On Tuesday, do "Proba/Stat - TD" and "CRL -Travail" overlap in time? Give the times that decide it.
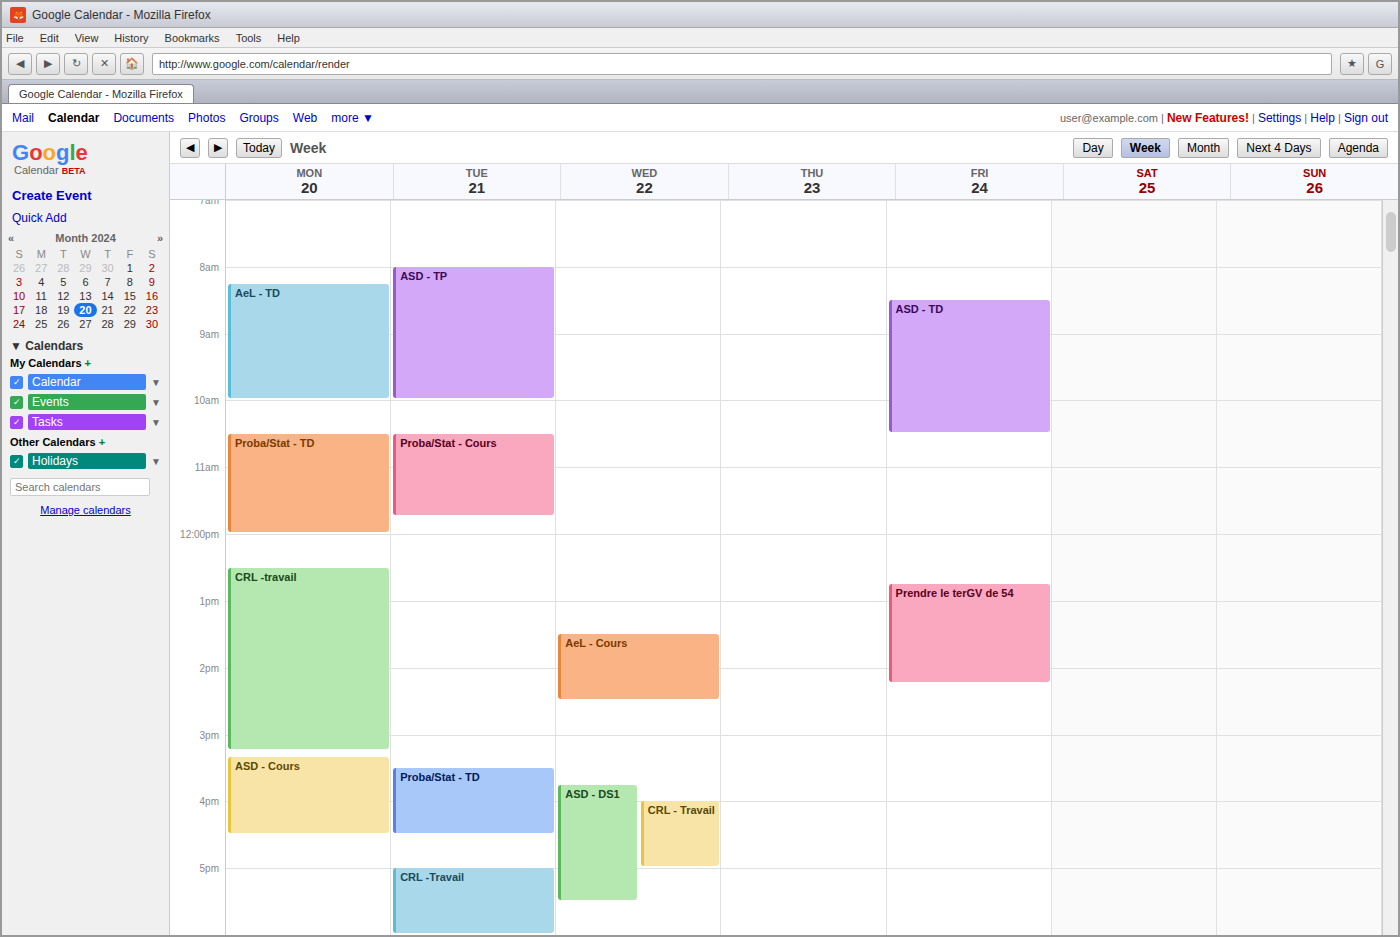
"Proba/Stat - TD" ends at 4:30 PM and "CRL -Travail" starts at 5:00 PM -- no overlap.